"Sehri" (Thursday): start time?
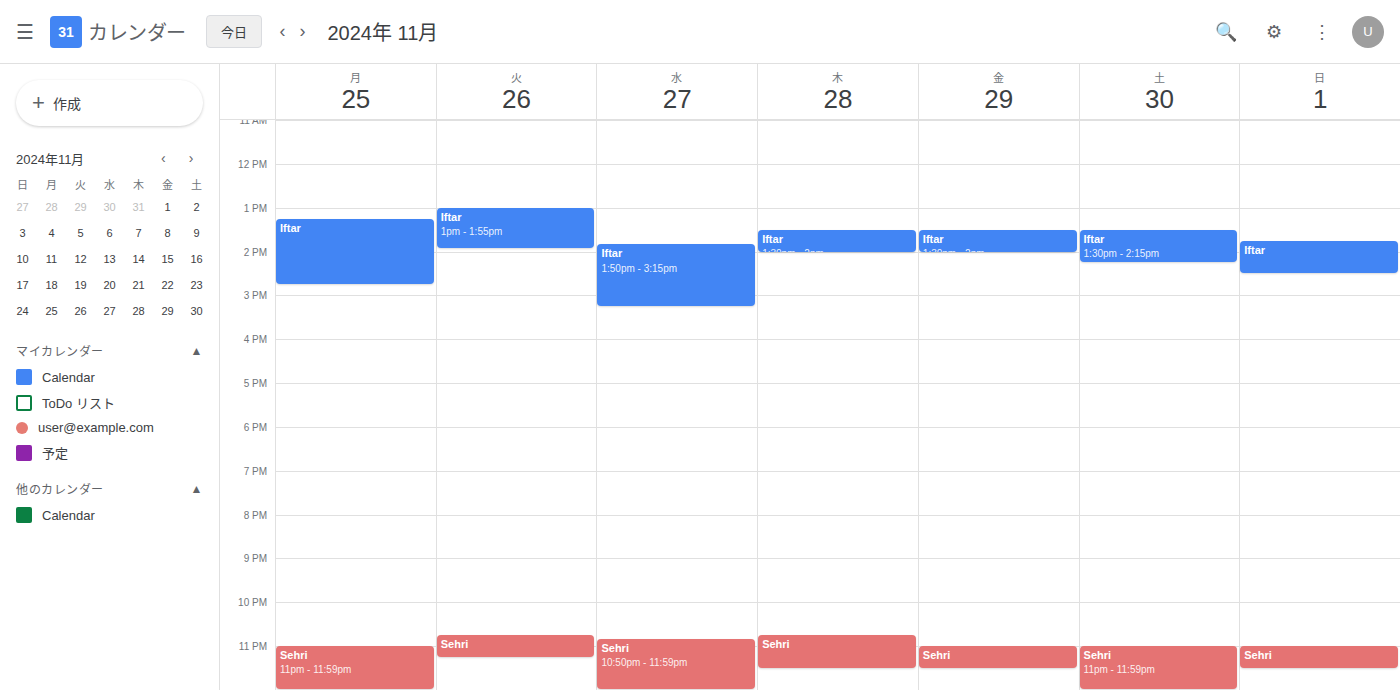
10:45 PM